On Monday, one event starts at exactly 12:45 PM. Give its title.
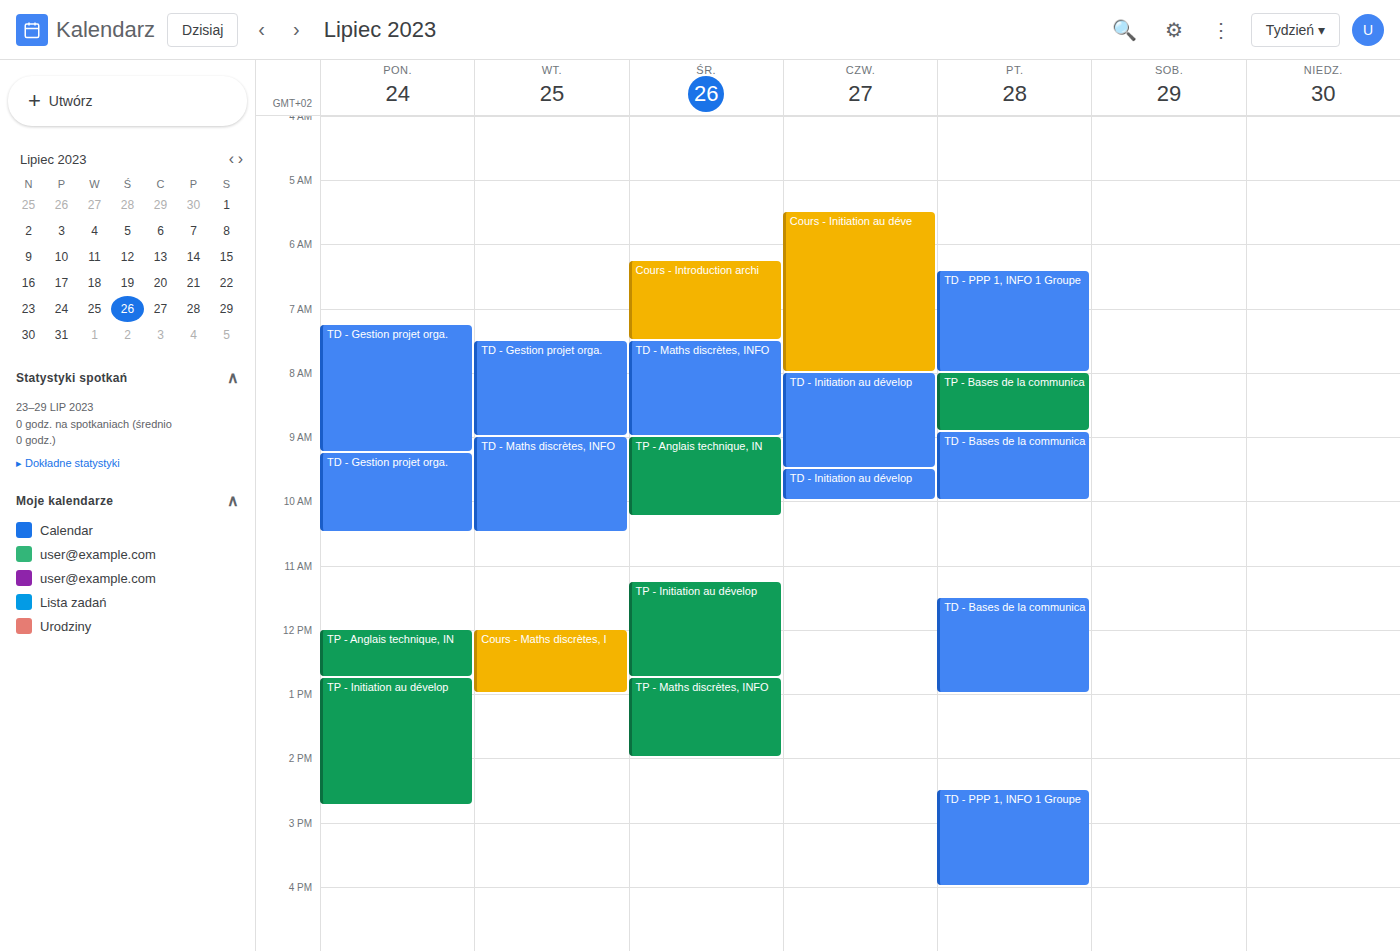
"TP - Initiation au dévelop"